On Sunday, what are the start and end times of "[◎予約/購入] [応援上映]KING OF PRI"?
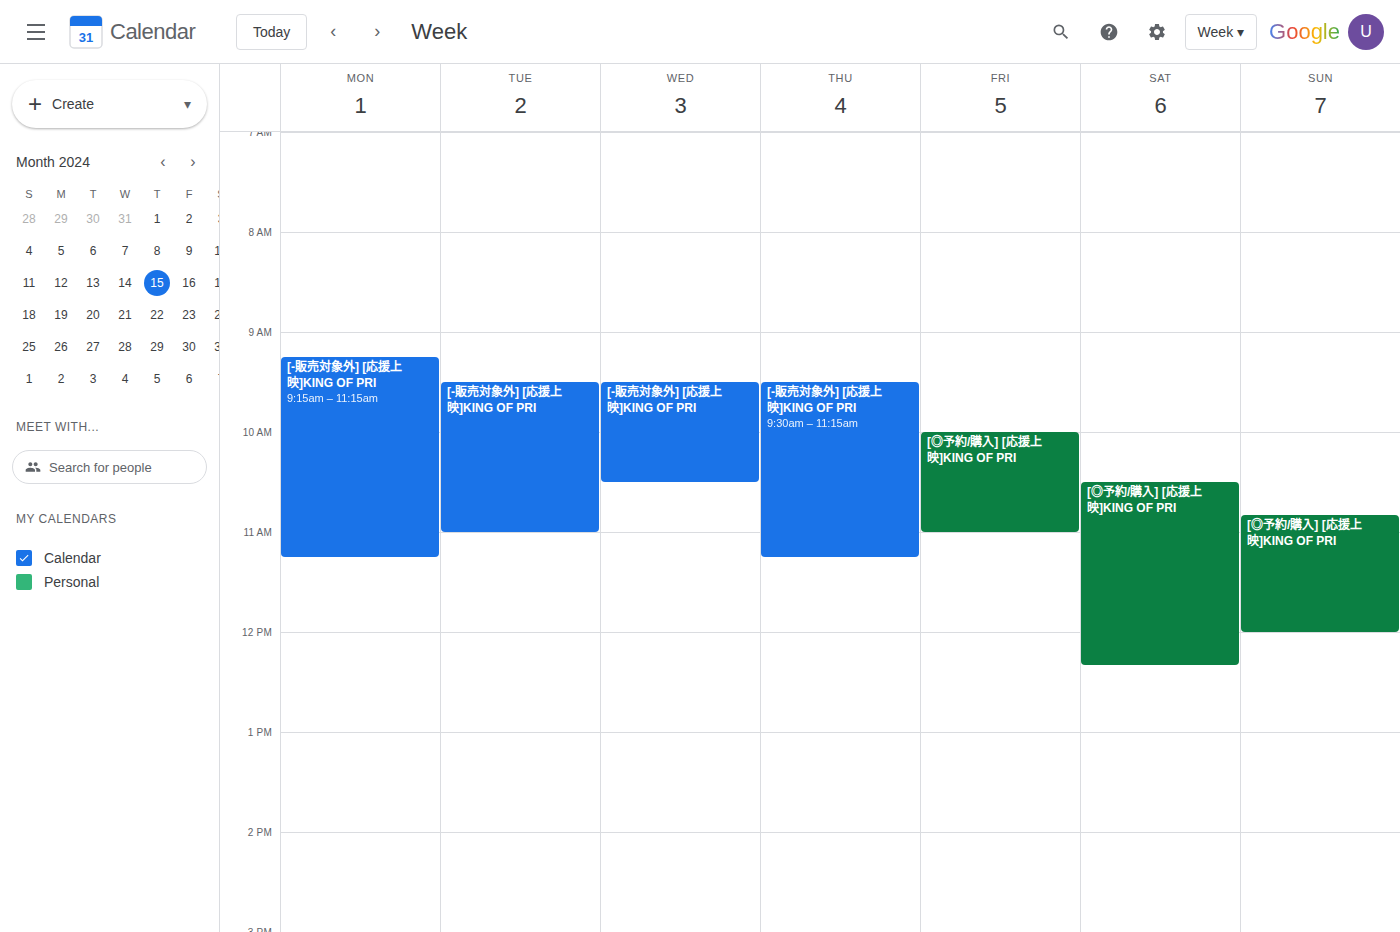
10:50 AM to 12:00 PM